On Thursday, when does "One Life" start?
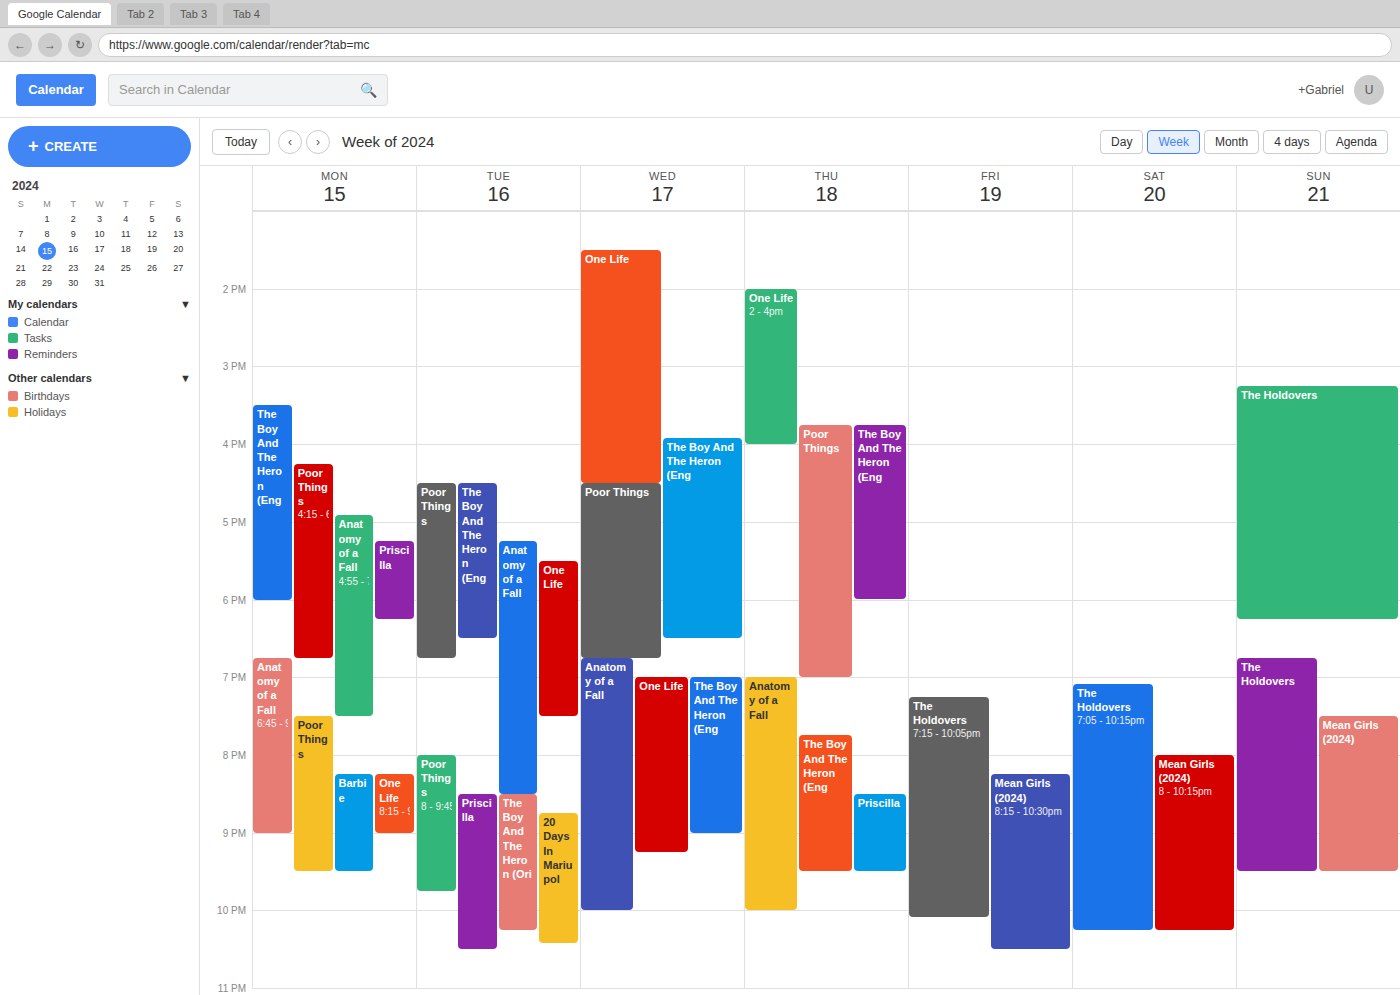
2:00 PM